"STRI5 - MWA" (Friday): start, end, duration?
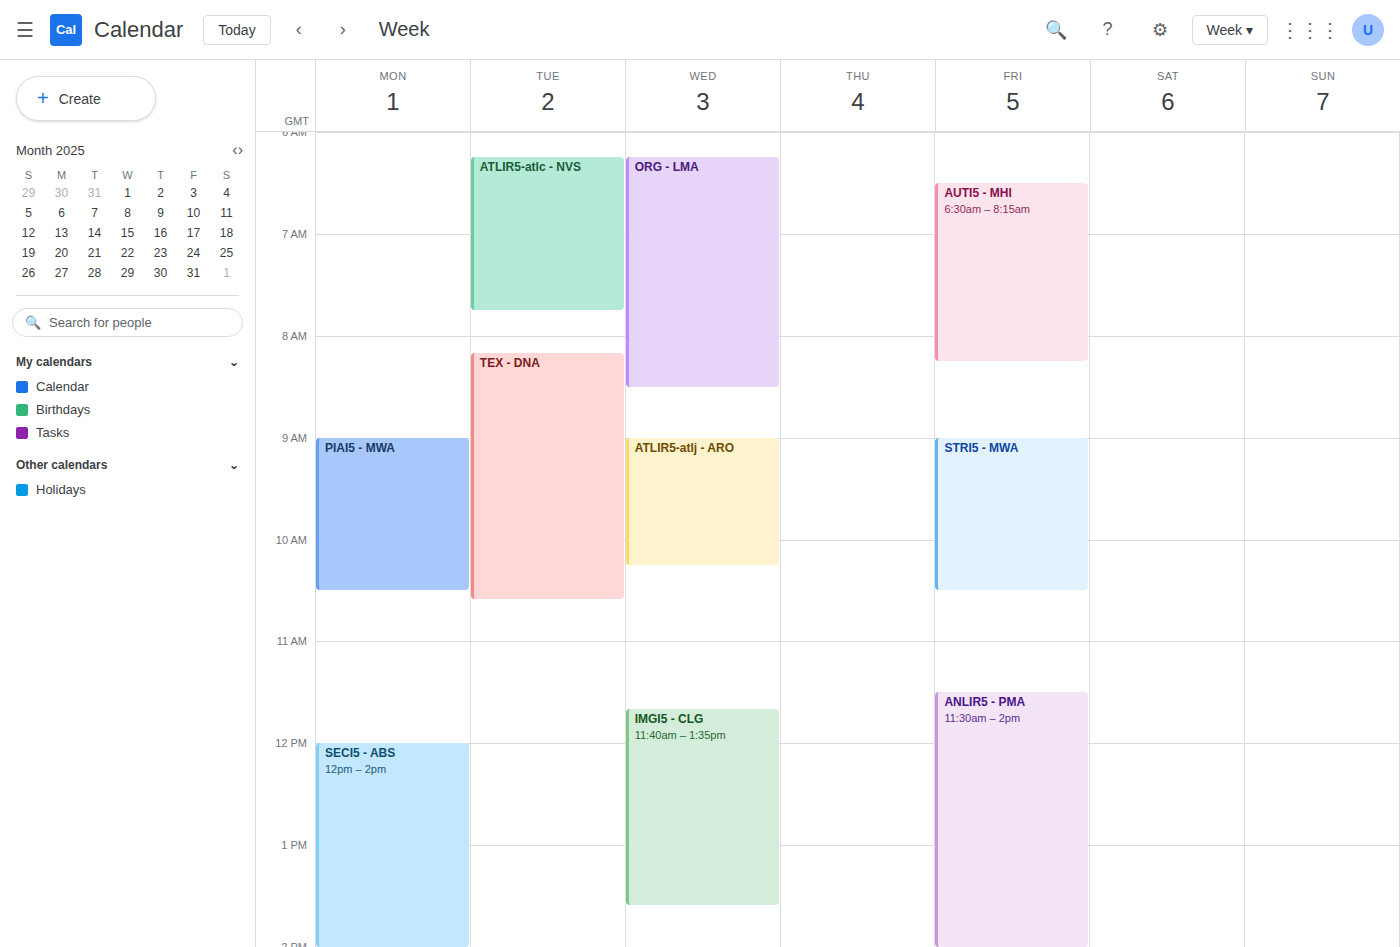
9:00 AM to 10:30 AM, 1 hour 30 minutes